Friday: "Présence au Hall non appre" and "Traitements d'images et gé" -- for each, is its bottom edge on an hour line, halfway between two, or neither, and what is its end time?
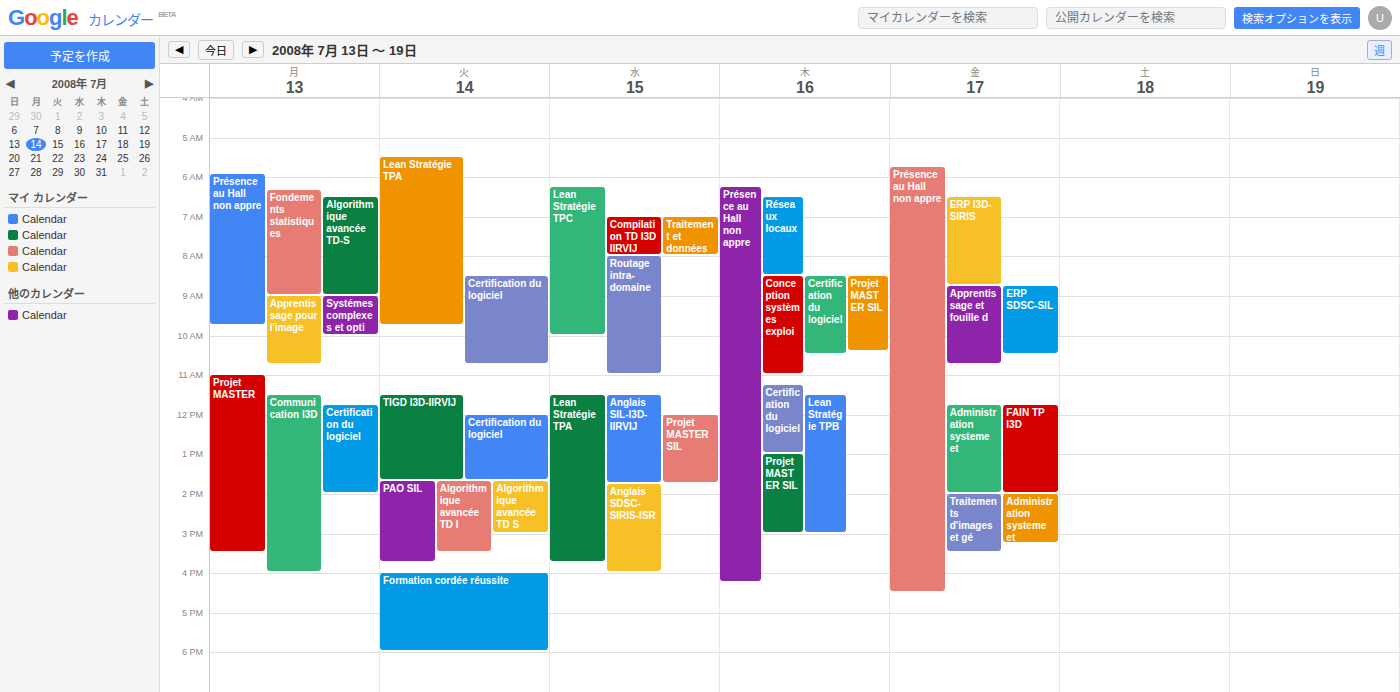
"Présence au Hall non appre": 16:30, halfway between the 16:00 and 17:00 lines. "Traitements d'images et gé": 15:30, halfway between the 15:00 and 16:00 lines.